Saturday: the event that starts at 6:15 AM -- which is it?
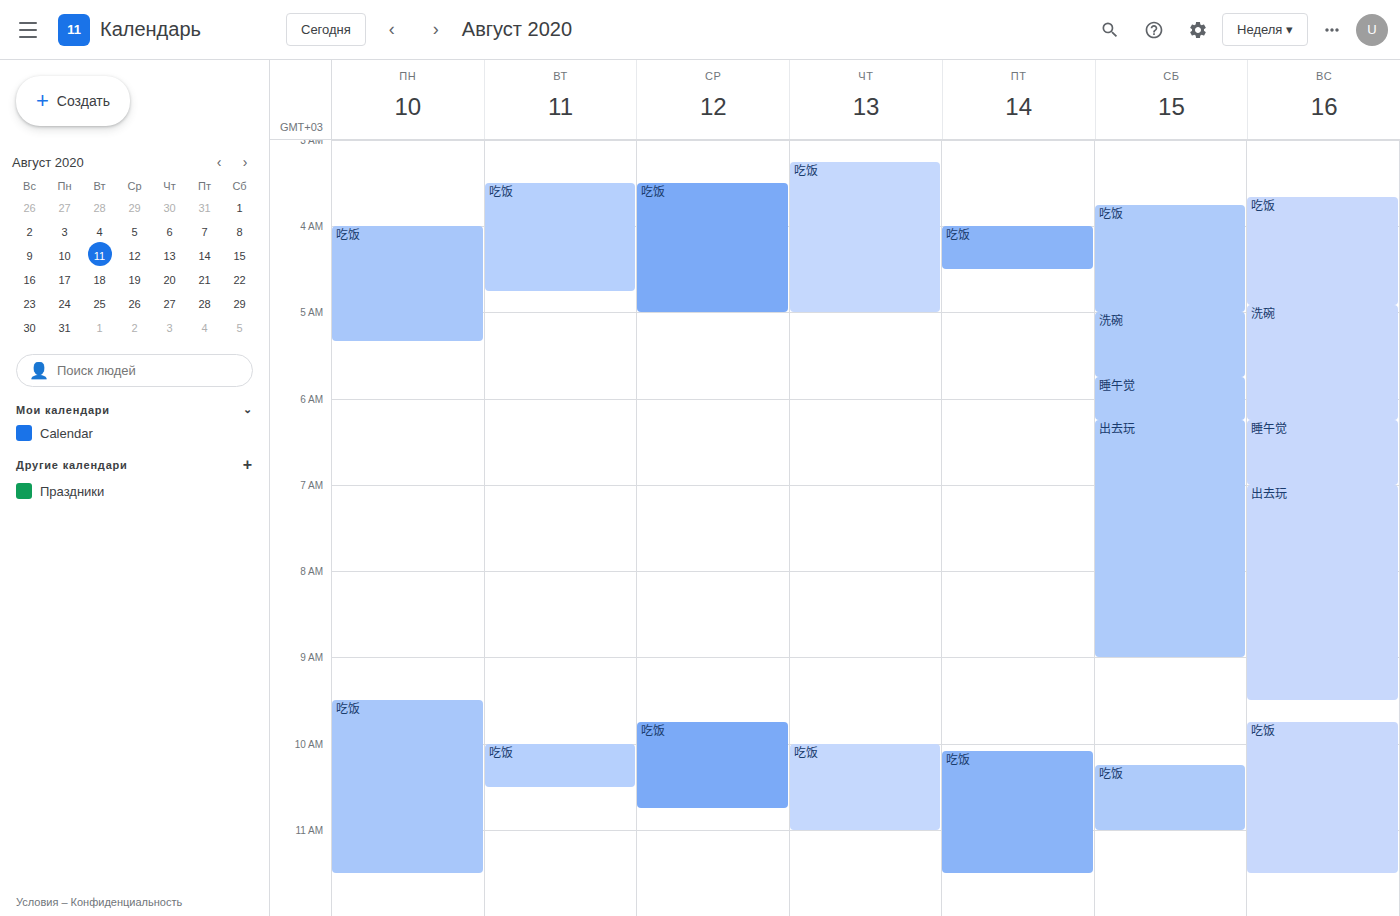
"出去玩"